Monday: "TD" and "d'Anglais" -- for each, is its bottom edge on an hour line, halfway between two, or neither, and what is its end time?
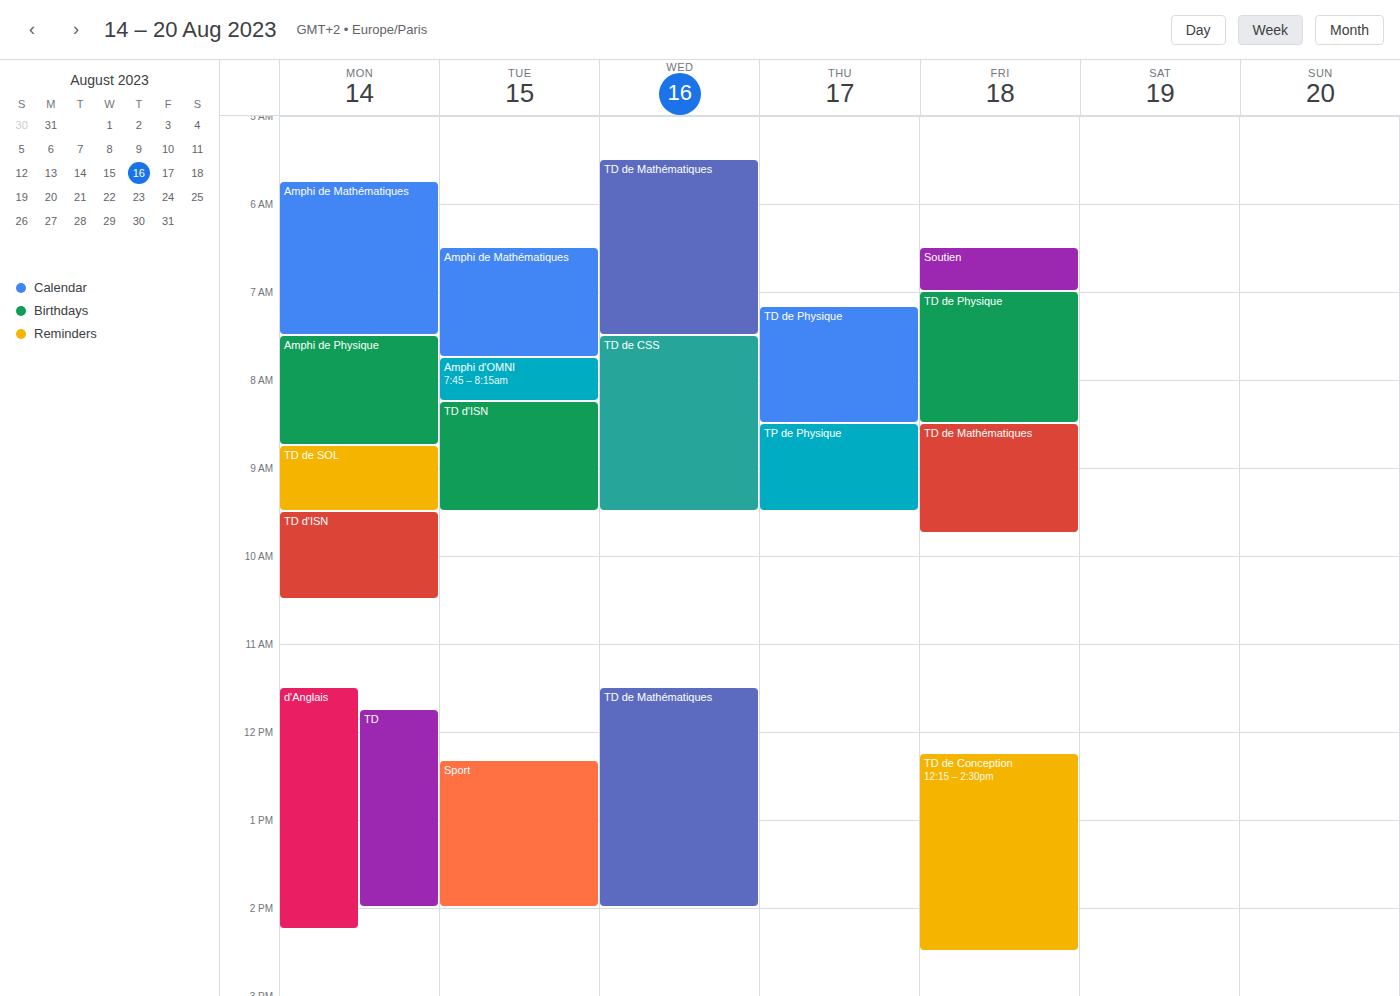
"TD": 2:00 PM, exactly on the 2 PM line. "d'Anglais": 2:15 PM, neither: a quarter of the way from the 2 PM line to the 3 PM line.